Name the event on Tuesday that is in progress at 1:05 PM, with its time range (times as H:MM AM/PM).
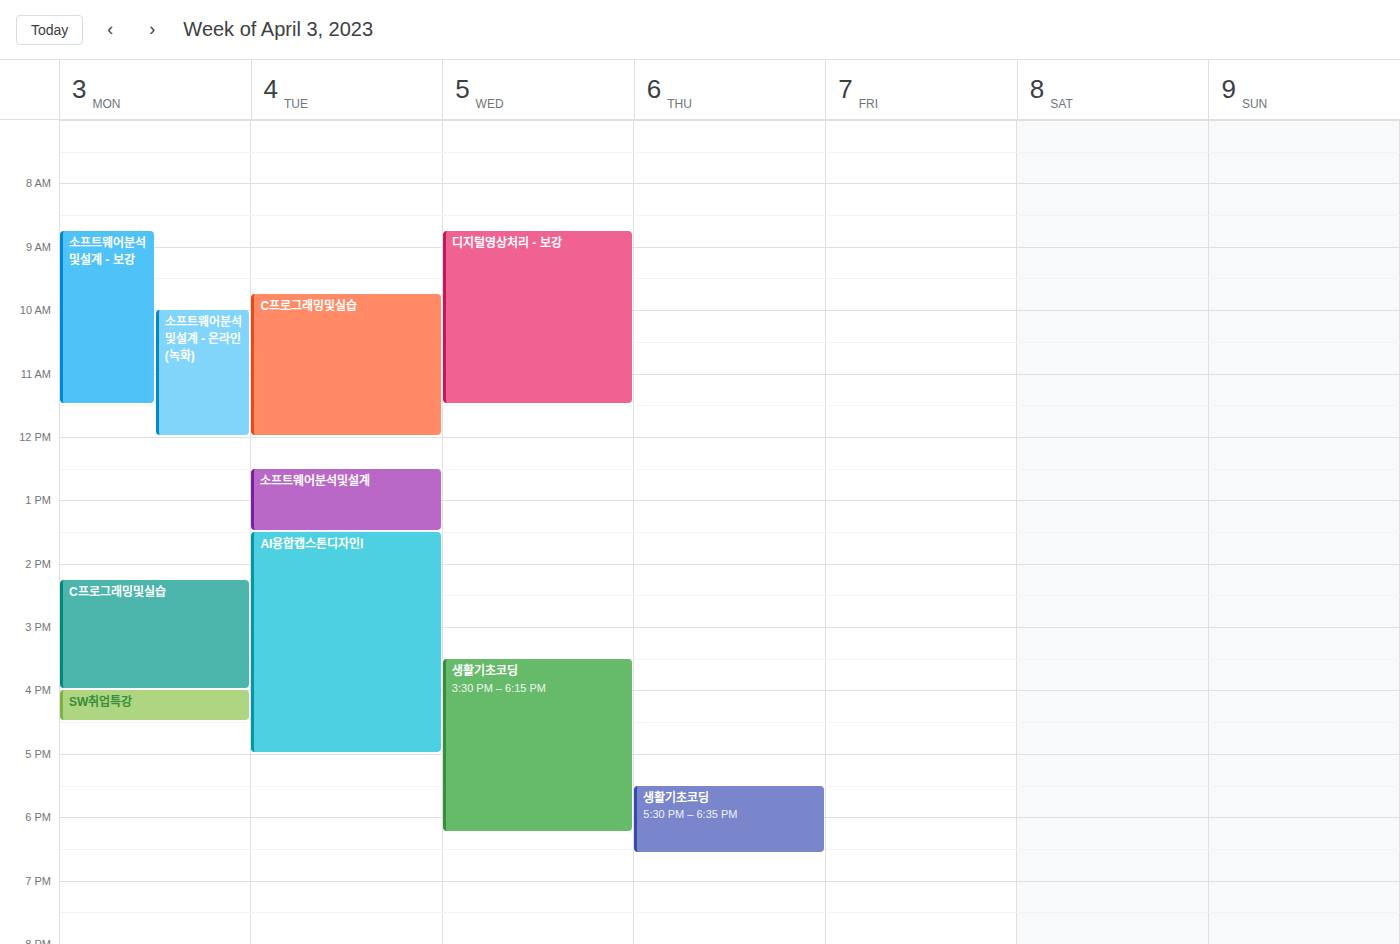
"소프트웨어분석및설계", 12:30 PM to 1:30 PM